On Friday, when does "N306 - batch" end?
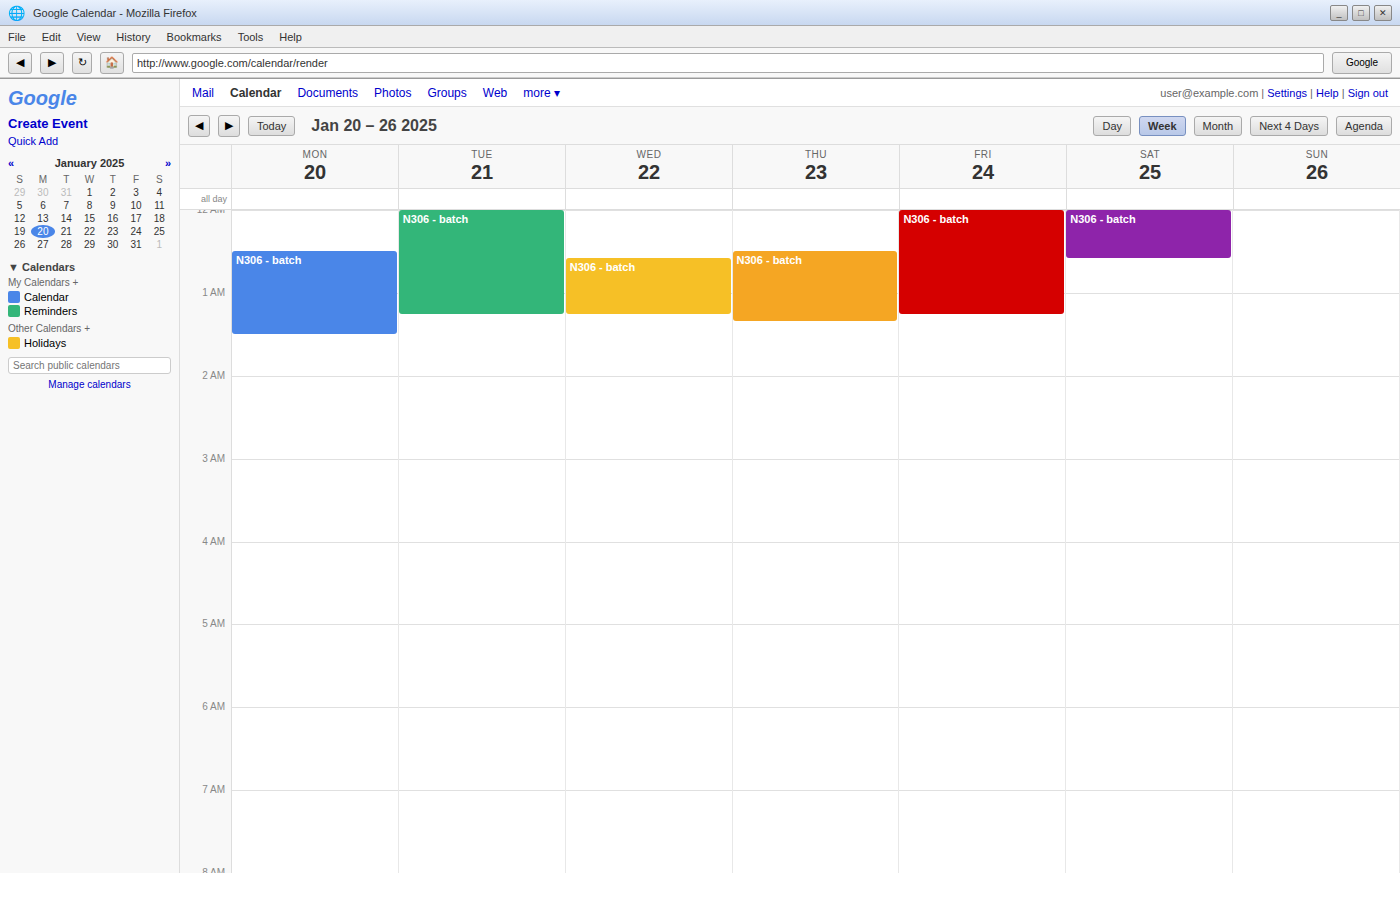
1:15 AM